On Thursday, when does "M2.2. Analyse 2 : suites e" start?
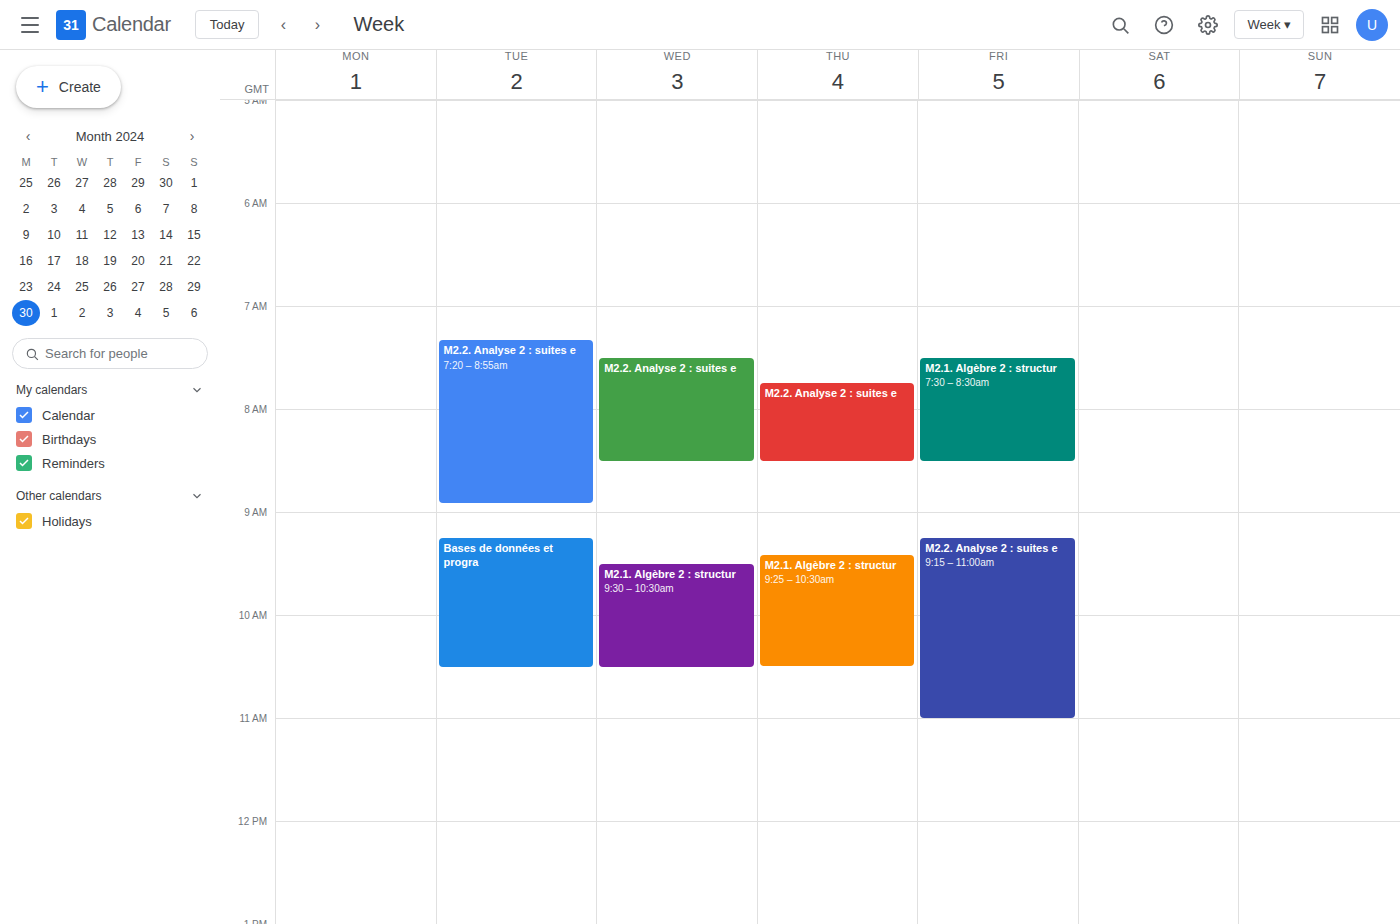
7:45 AM